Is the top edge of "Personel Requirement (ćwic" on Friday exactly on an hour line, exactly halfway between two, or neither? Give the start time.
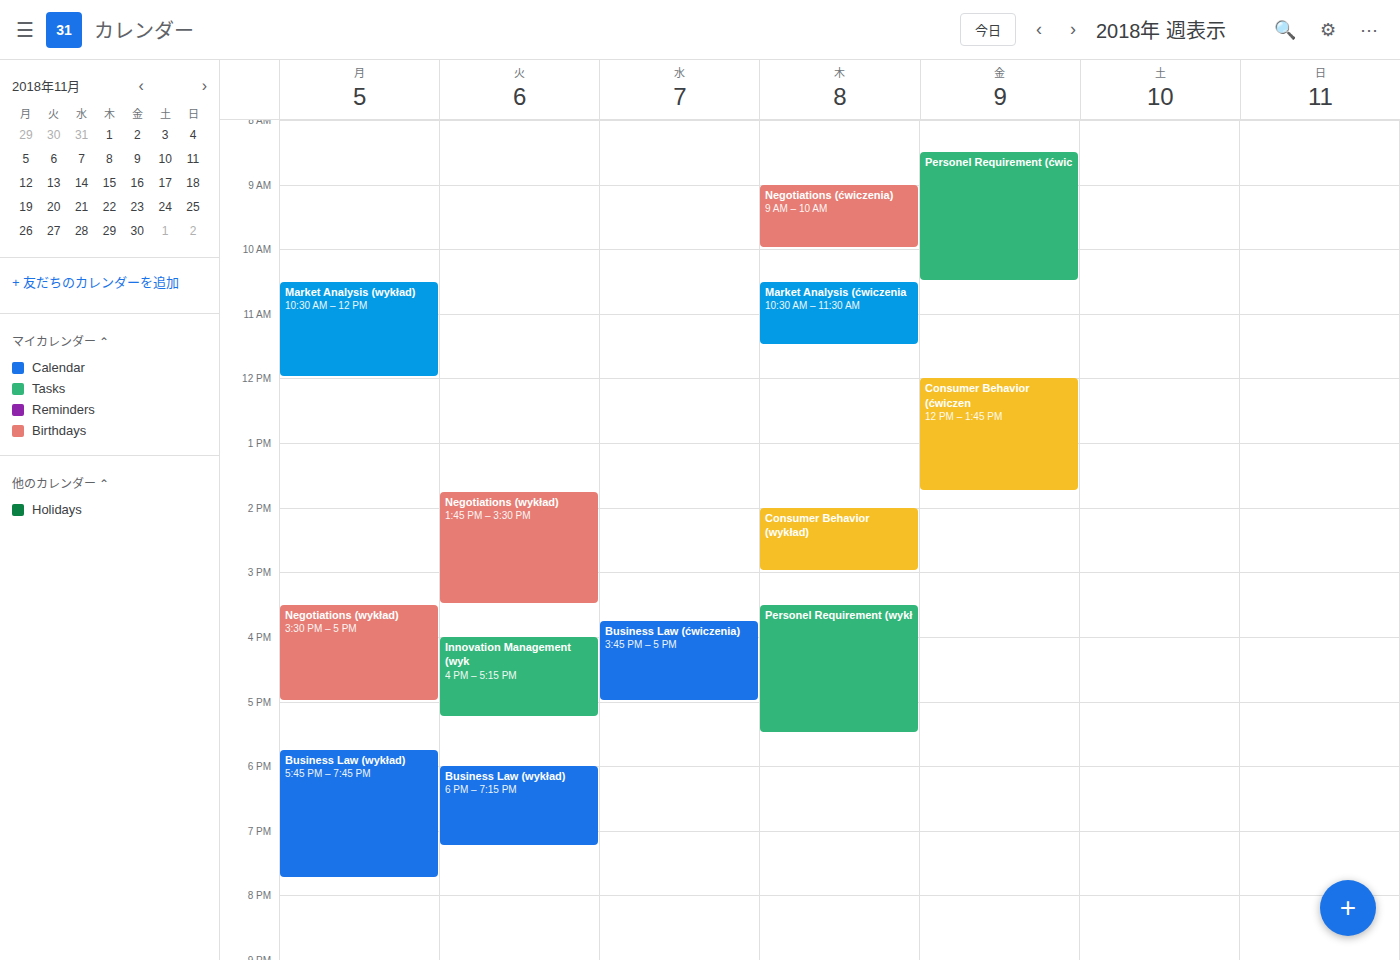
8:30 AM -- halfway between the 8 AM and 9 AM lines.